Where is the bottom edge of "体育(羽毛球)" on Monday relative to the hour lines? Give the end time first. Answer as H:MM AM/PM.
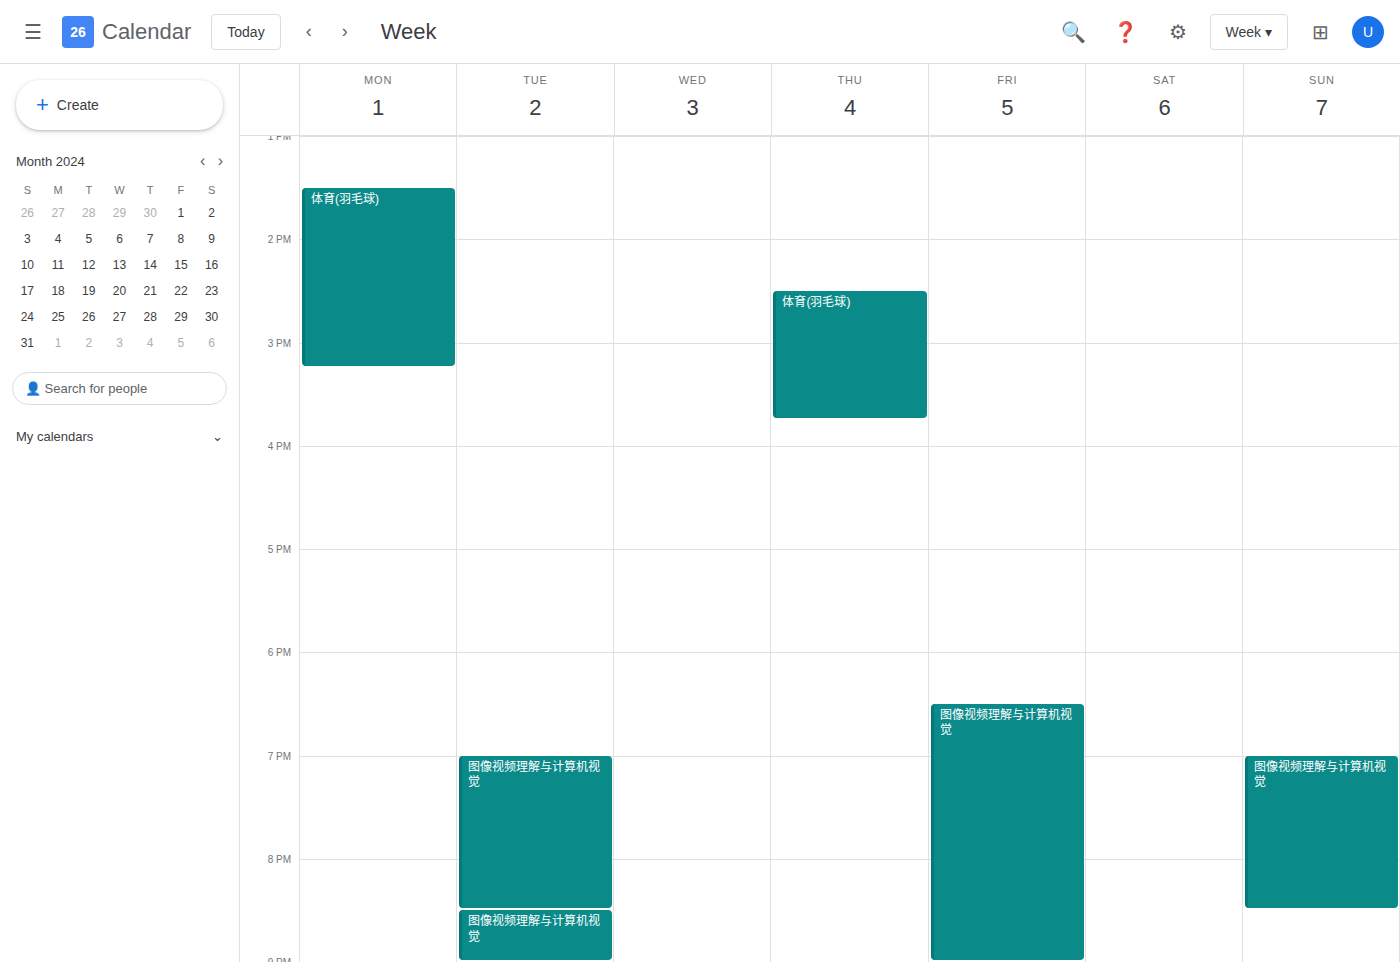
3:15 PM -- neither: a quarter of the way from the 3 PM line to the 4 PM line.